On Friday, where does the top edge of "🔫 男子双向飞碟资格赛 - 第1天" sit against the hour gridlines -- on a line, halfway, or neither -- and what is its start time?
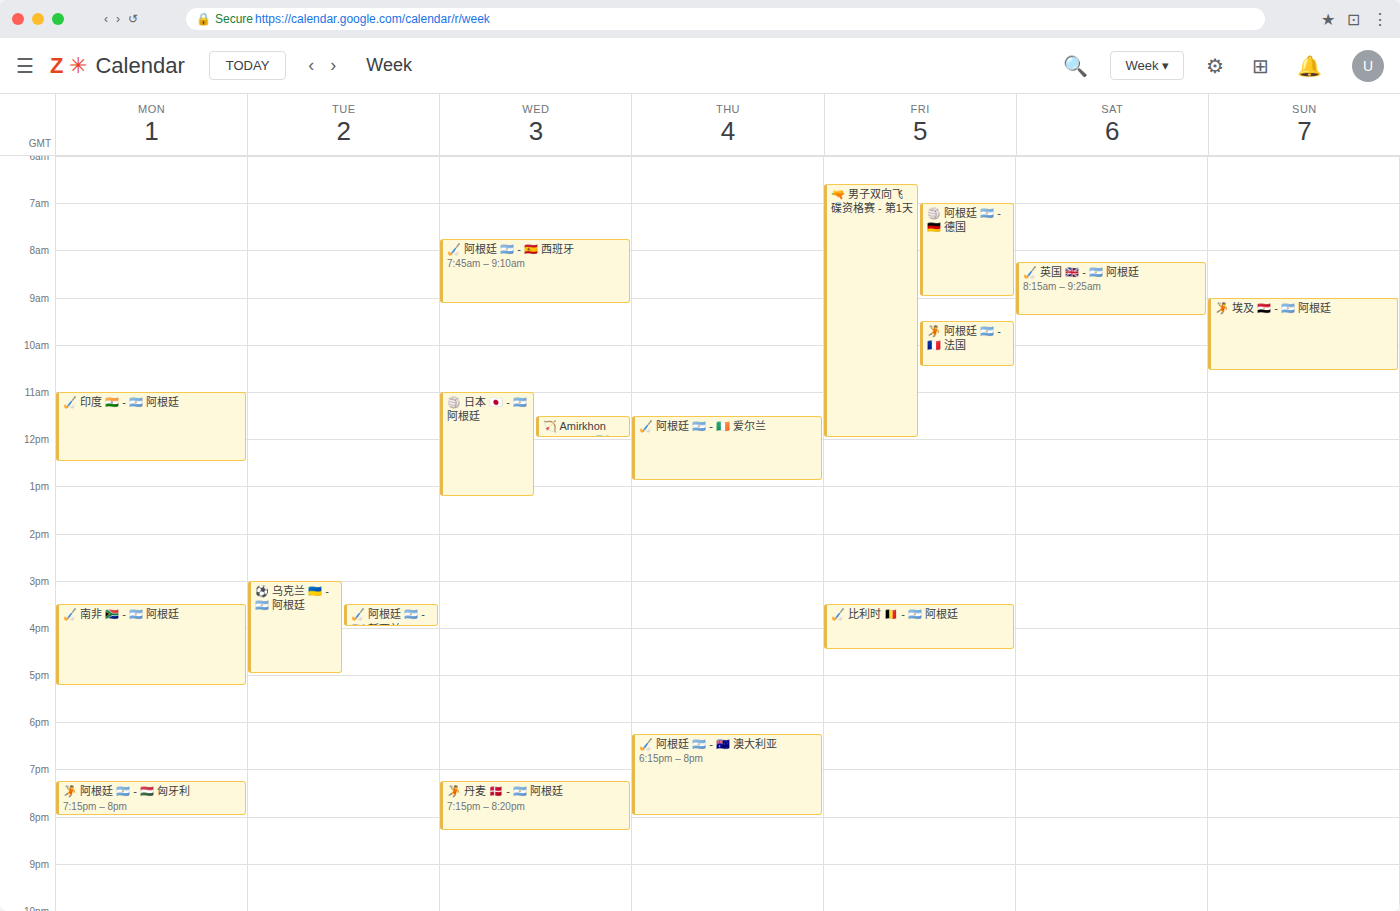
6:35 AM -- neither: 35 minutes below the 6 AM line and 25 minutes above the 7 AM line.